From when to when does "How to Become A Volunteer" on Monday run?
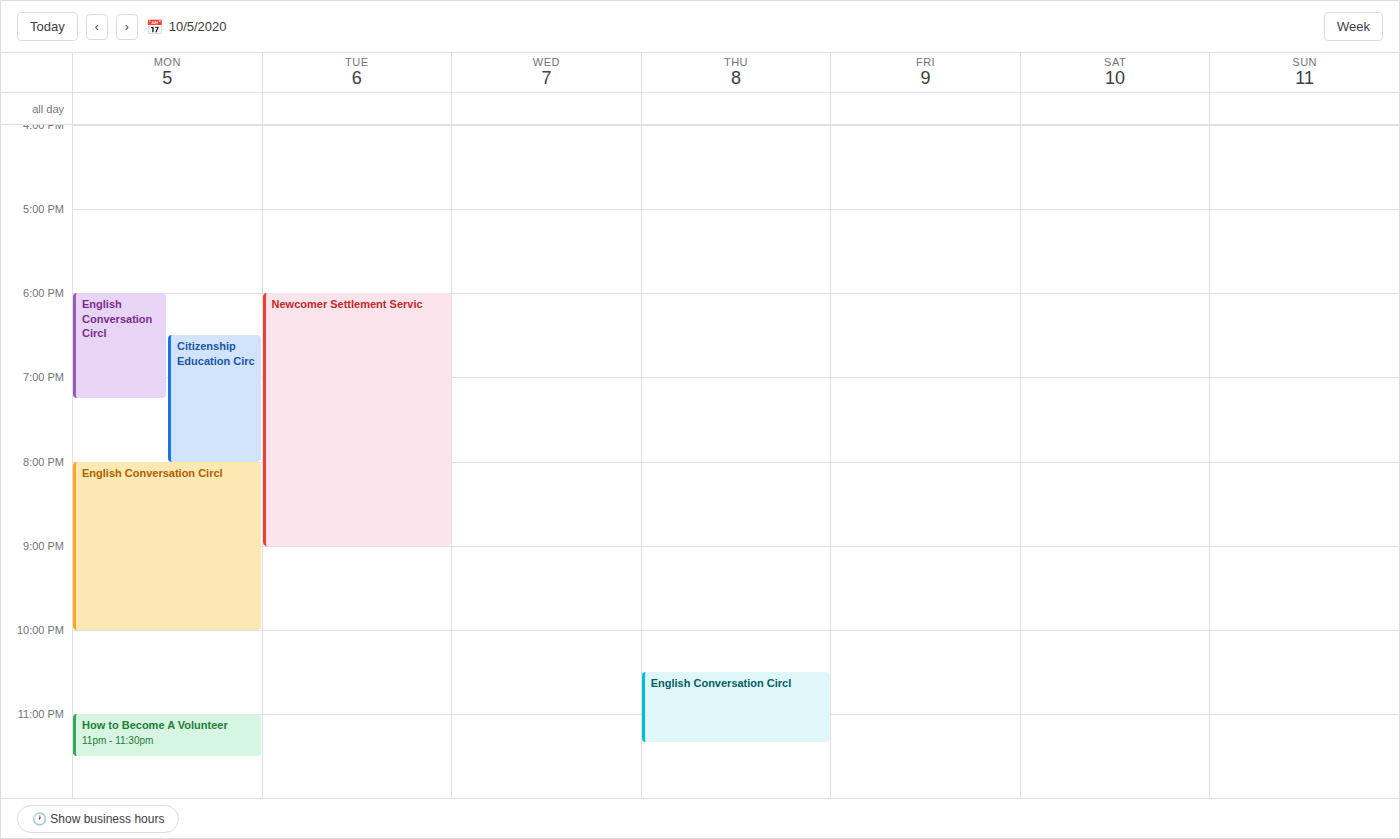
11:00 PM to 11:30 PM